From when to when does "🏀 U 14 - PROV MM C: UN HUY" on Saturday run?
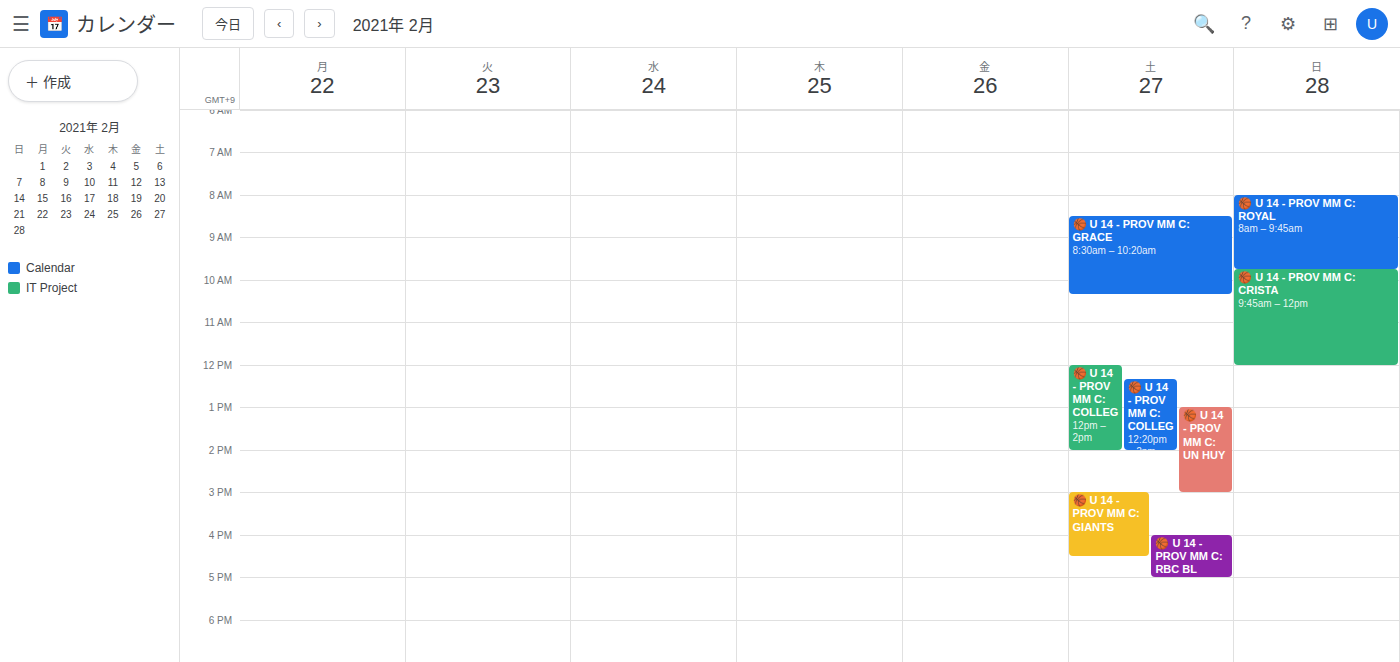
1:00 PM to 3:00 PM